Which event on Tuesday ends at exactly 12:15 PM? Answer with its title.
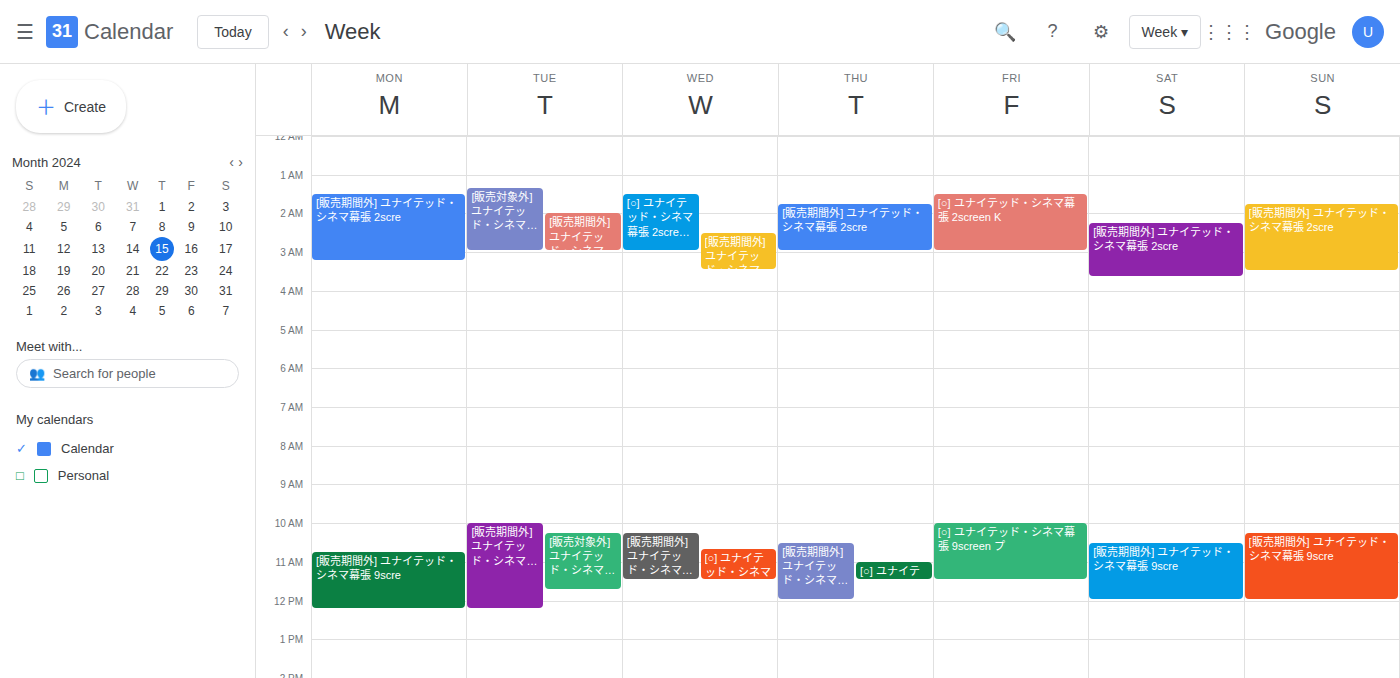
"[販売期間外] ユナイテッド・シネマ幕張 9scre"